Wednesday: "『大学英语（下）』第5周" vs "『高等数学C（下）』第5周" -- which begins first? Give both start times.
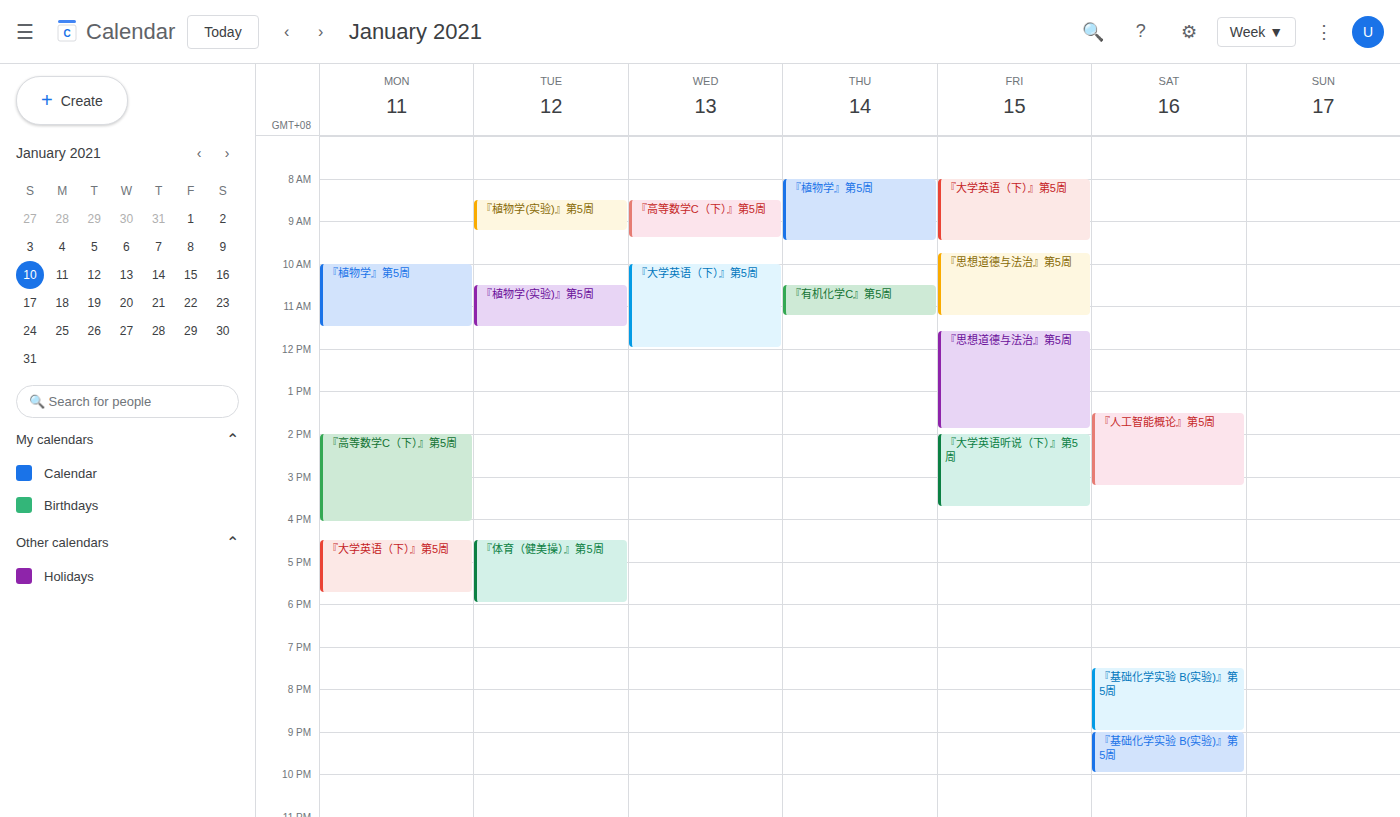
"『高等数学C（下）』第5周" 8:30 AM; "『大学英语（下）』第5周" 10:00 AM.